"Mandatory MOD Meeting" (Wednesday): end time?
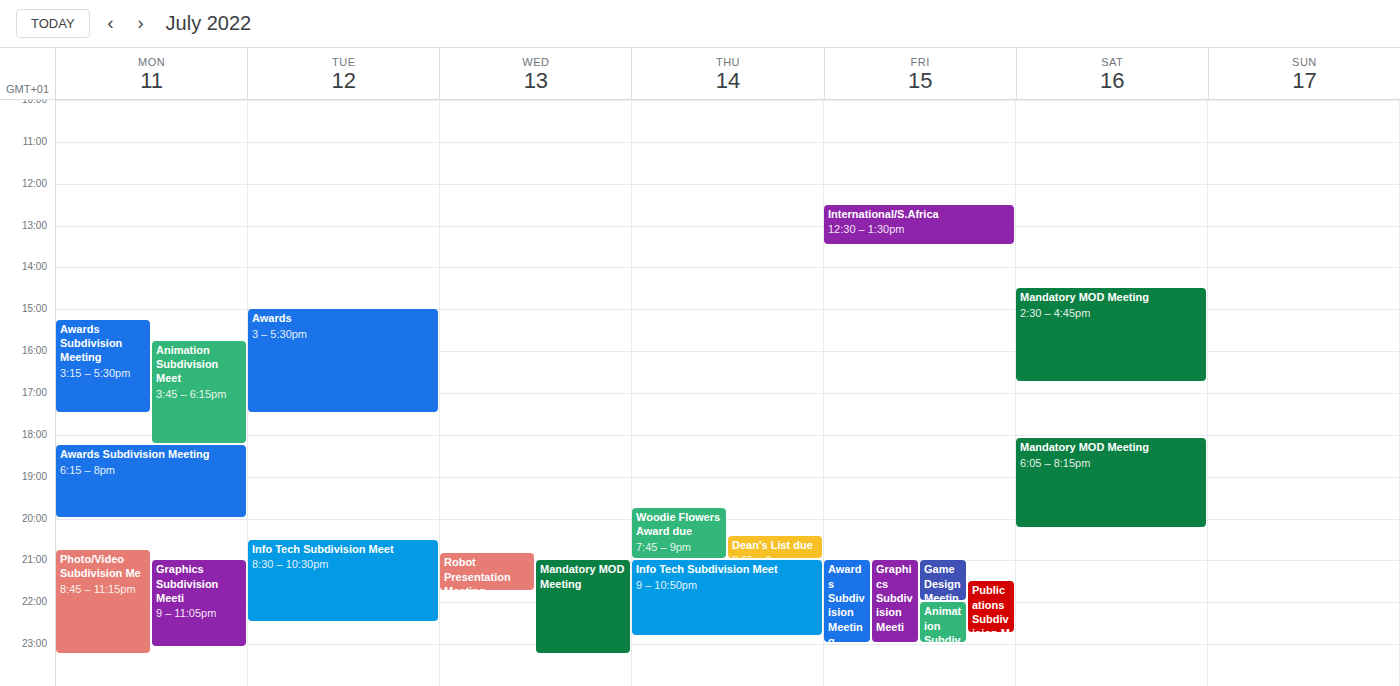
11:15 PM